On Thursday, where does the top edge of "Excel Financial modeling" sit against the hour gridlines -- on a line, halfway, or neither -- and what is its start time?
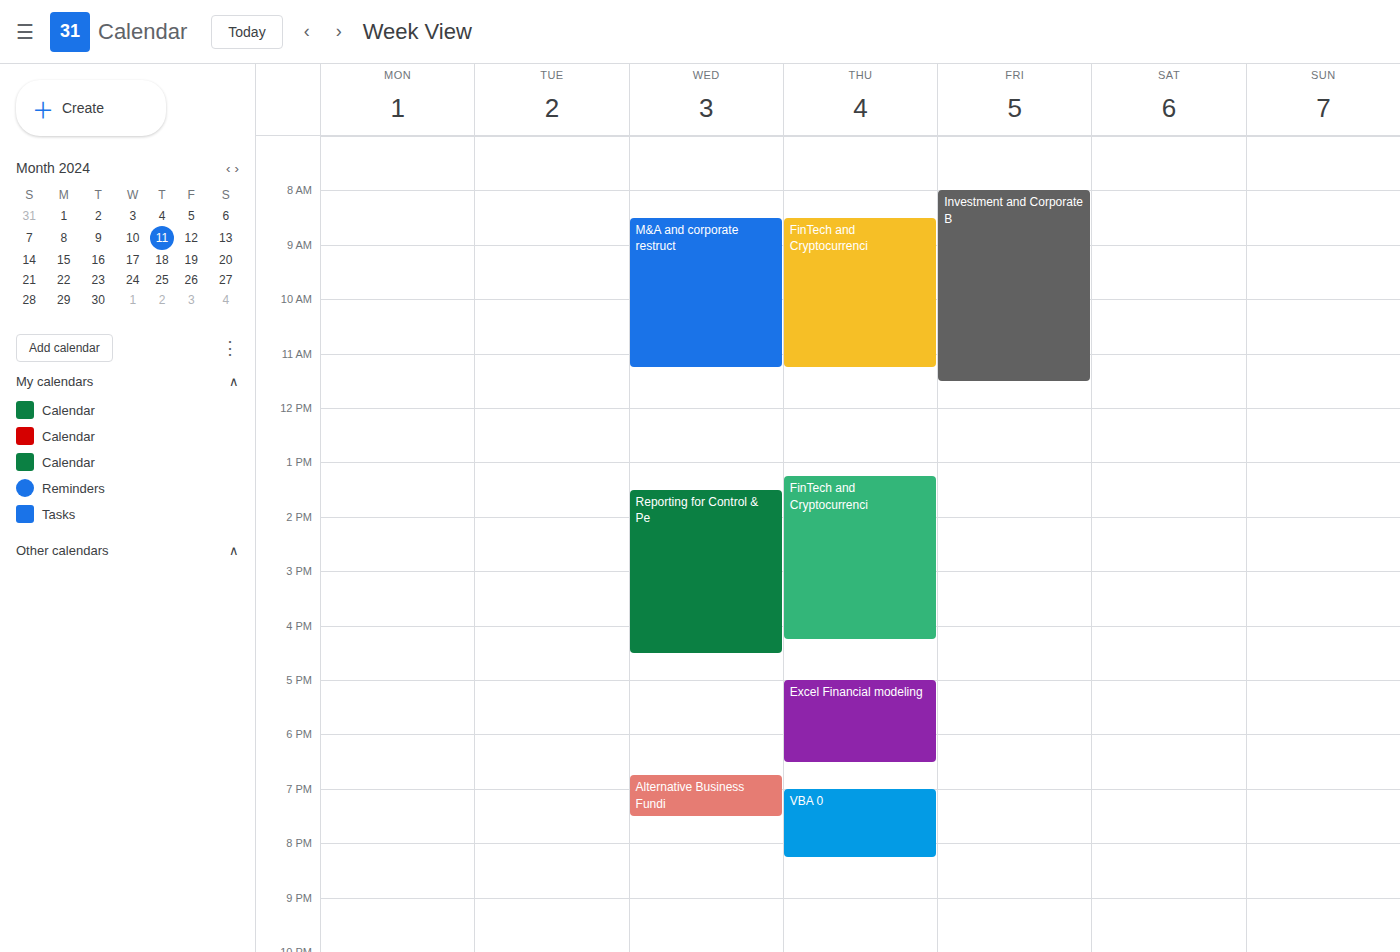
17:00 -- exactly on the 17:00 line.